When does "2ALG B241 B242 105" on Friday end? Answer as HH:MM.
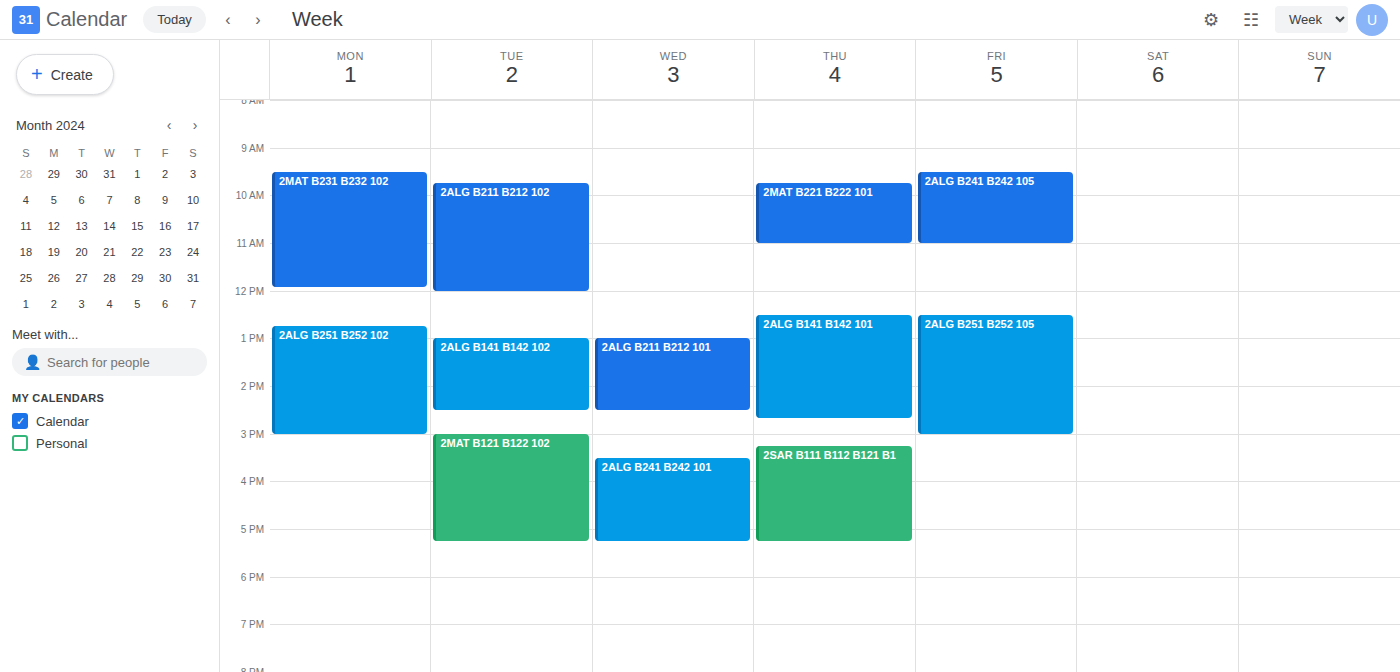
11:00